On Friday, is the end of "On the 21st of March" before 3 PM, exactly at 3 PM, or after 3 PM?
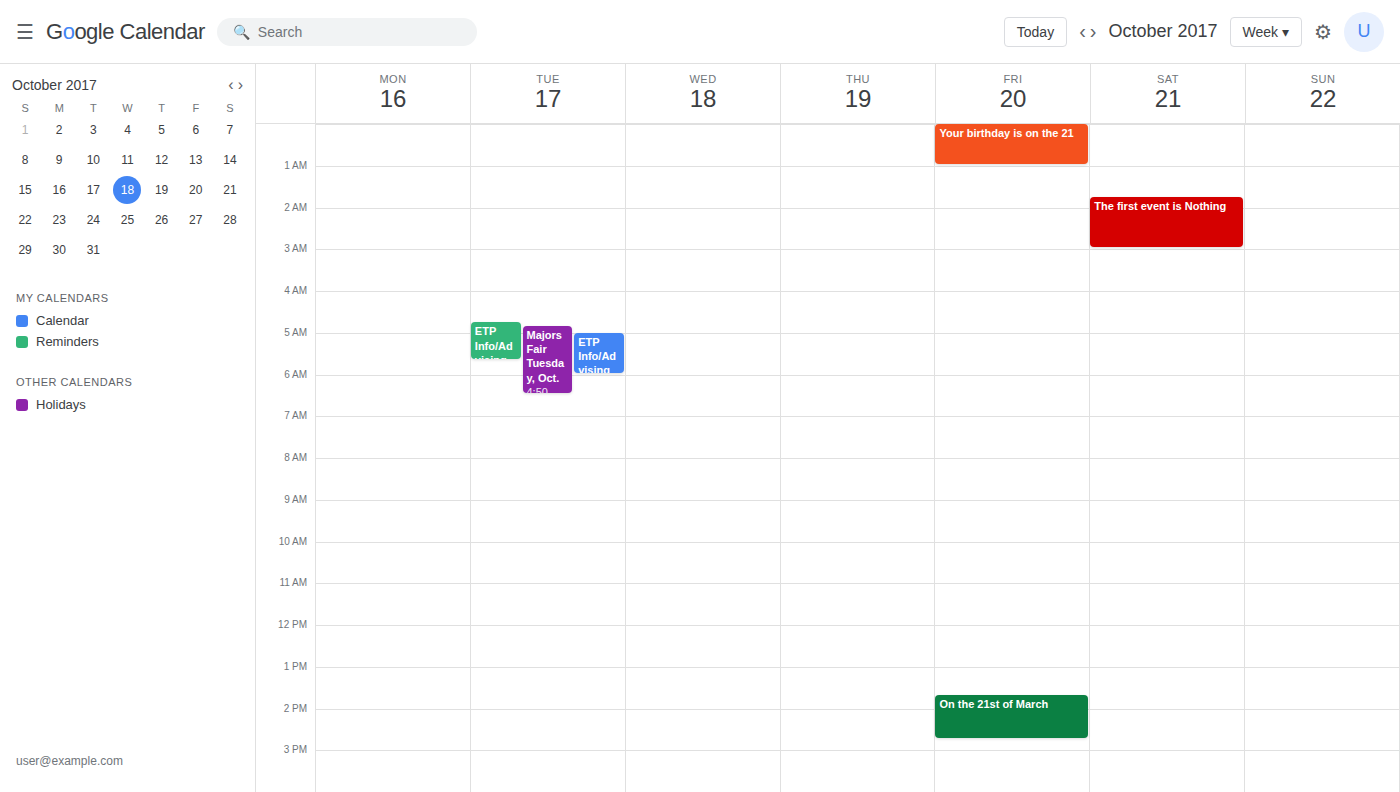
2:45 PM -- before 3 PM, 15 minutes above the 3 PM line.